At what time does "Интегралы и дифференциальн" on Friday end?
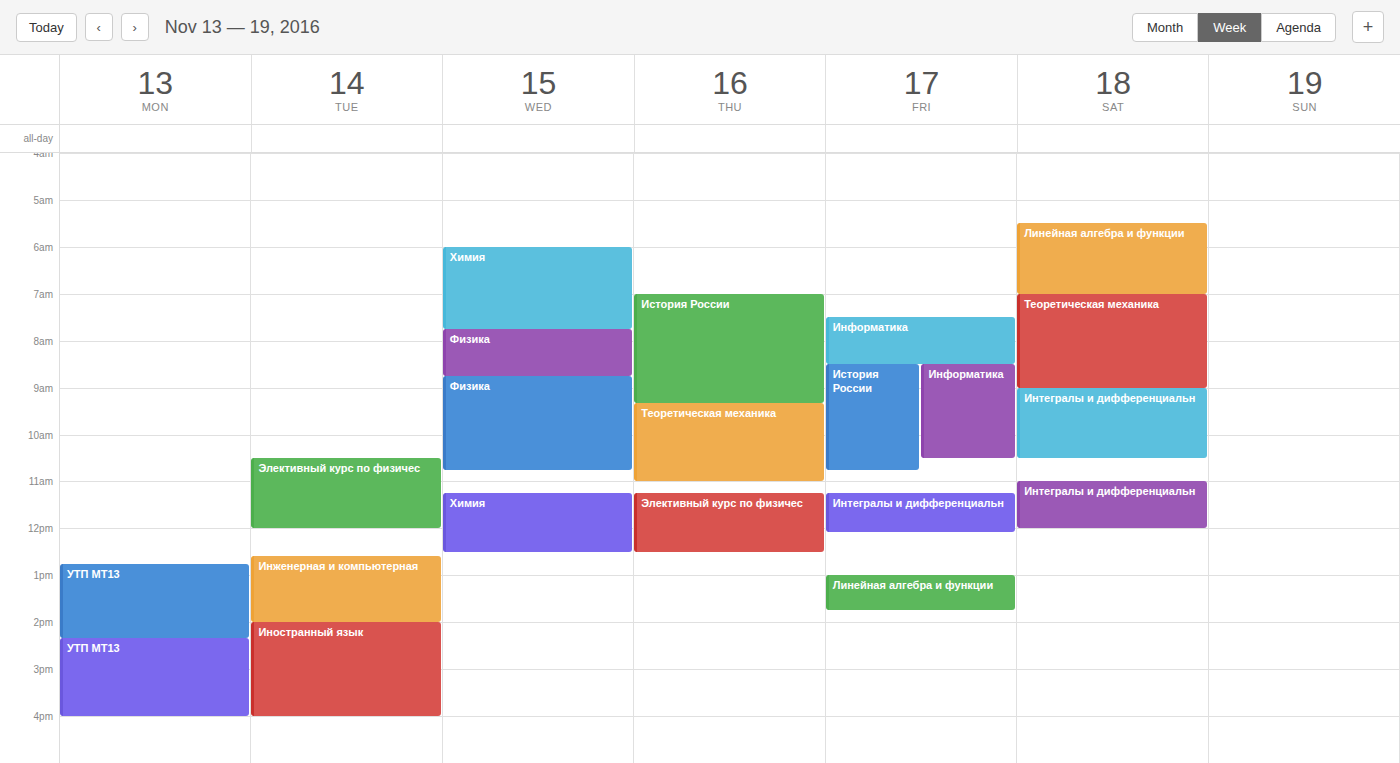
12:05 PM